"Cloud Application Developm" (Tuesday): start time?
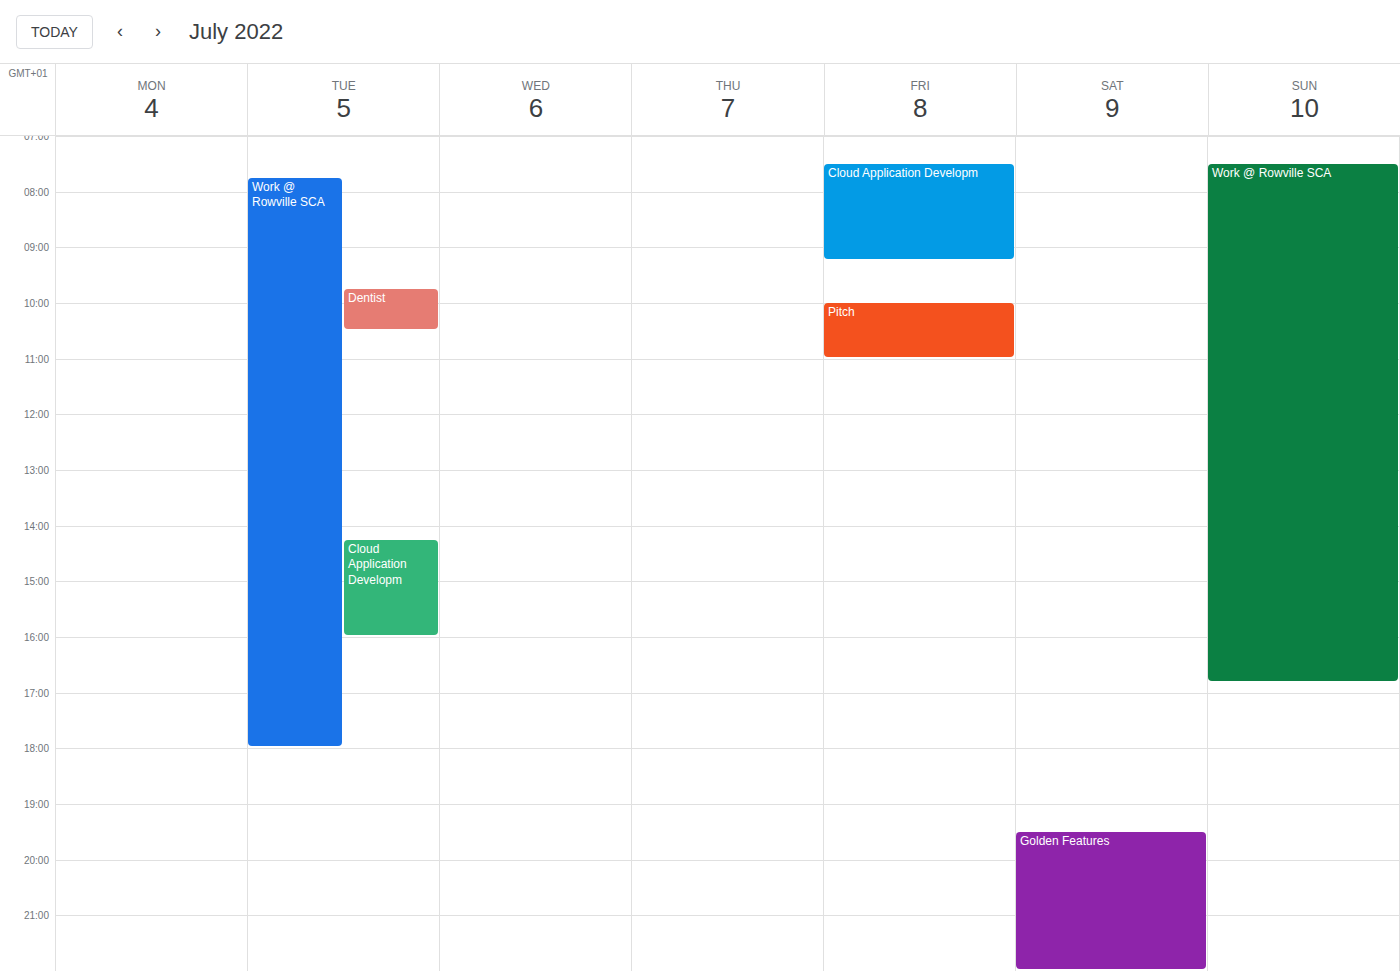
2:15 PM